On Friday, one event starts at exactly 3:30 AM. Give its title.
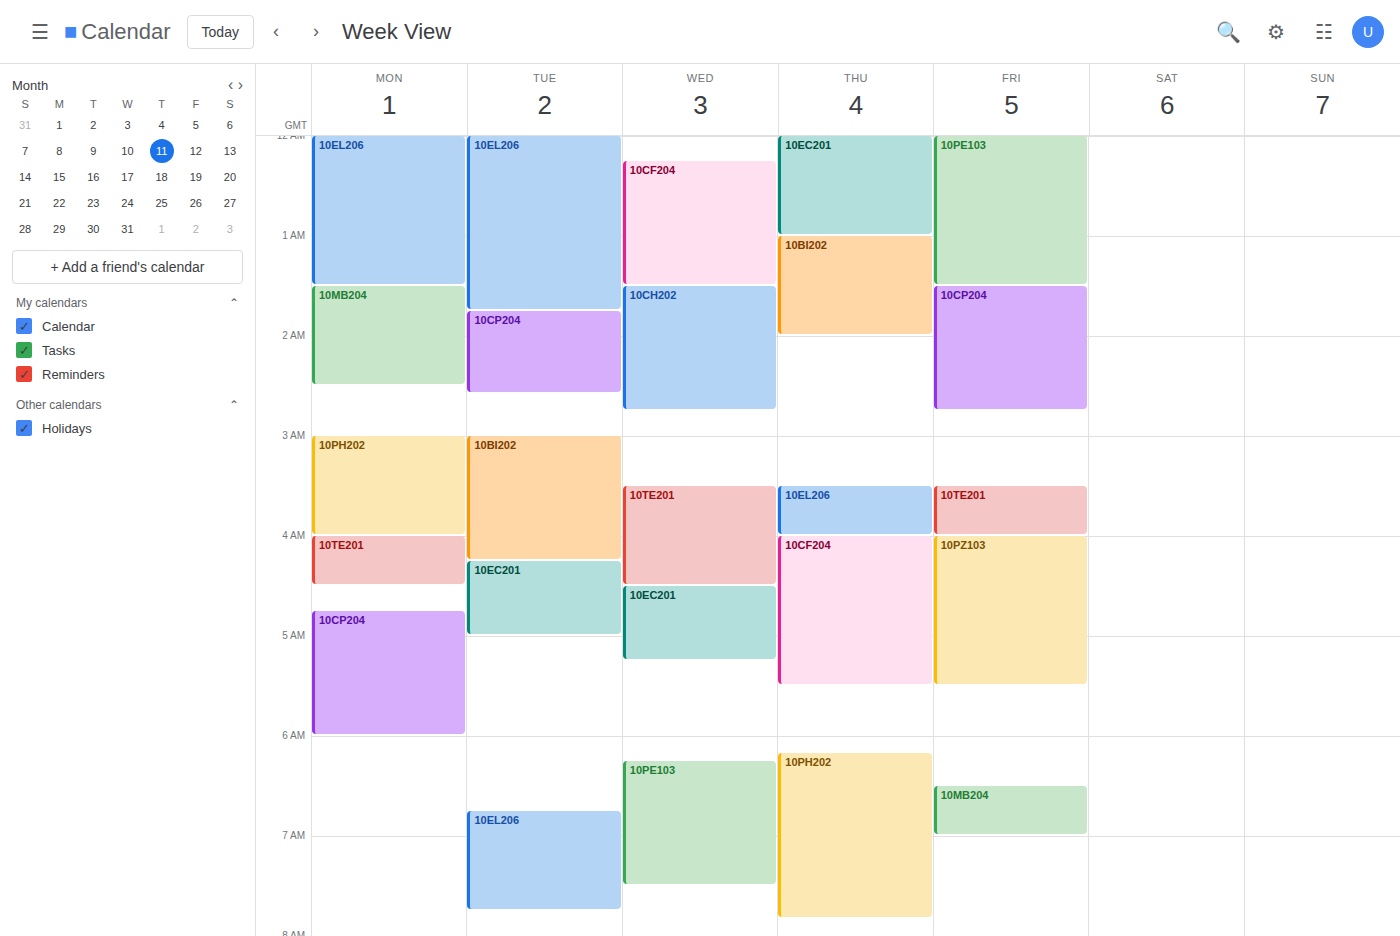
"10TE201"